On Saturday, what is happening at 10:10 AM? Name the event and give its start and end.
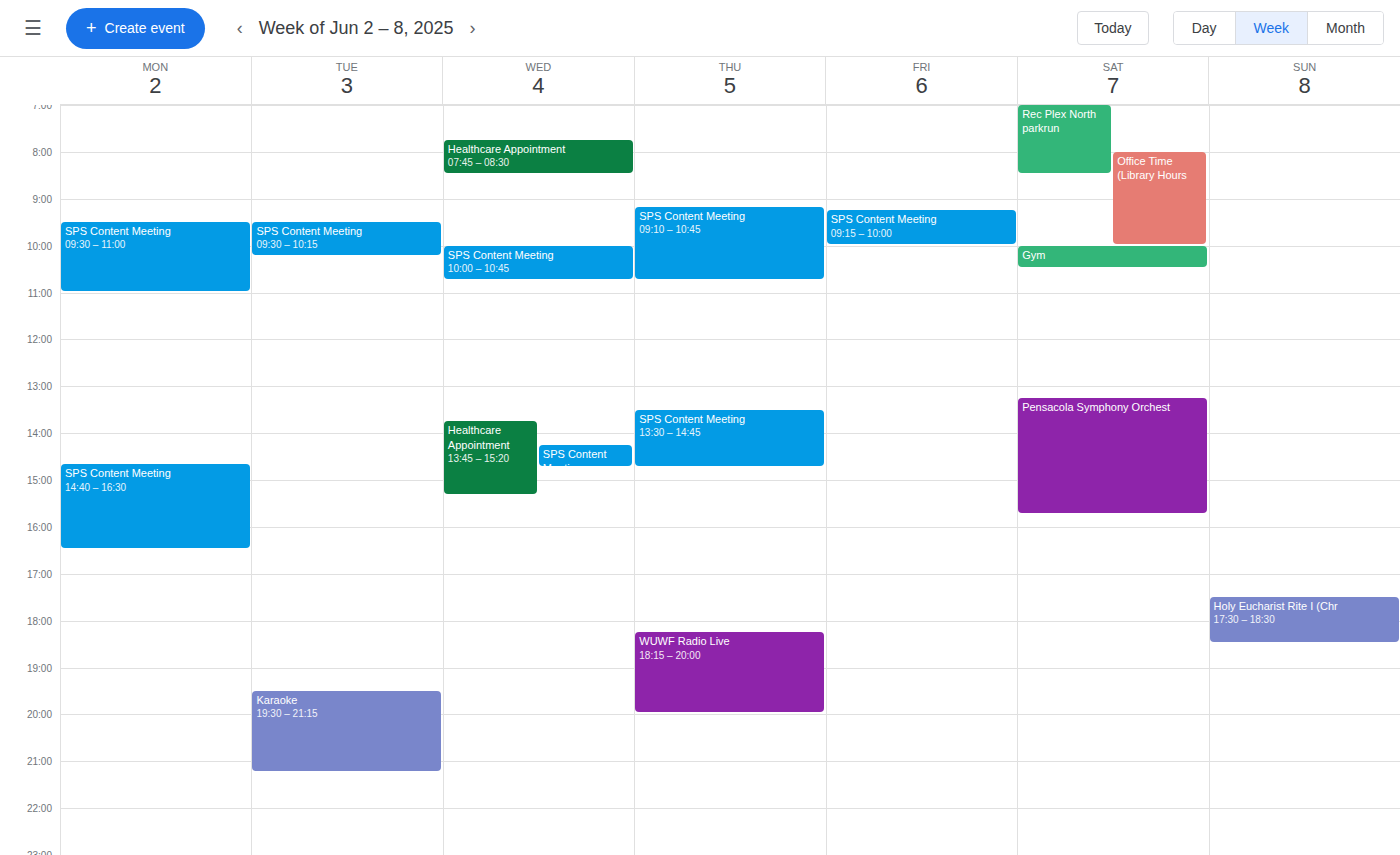
"Gym", 10:00 AM to 10:30 AM